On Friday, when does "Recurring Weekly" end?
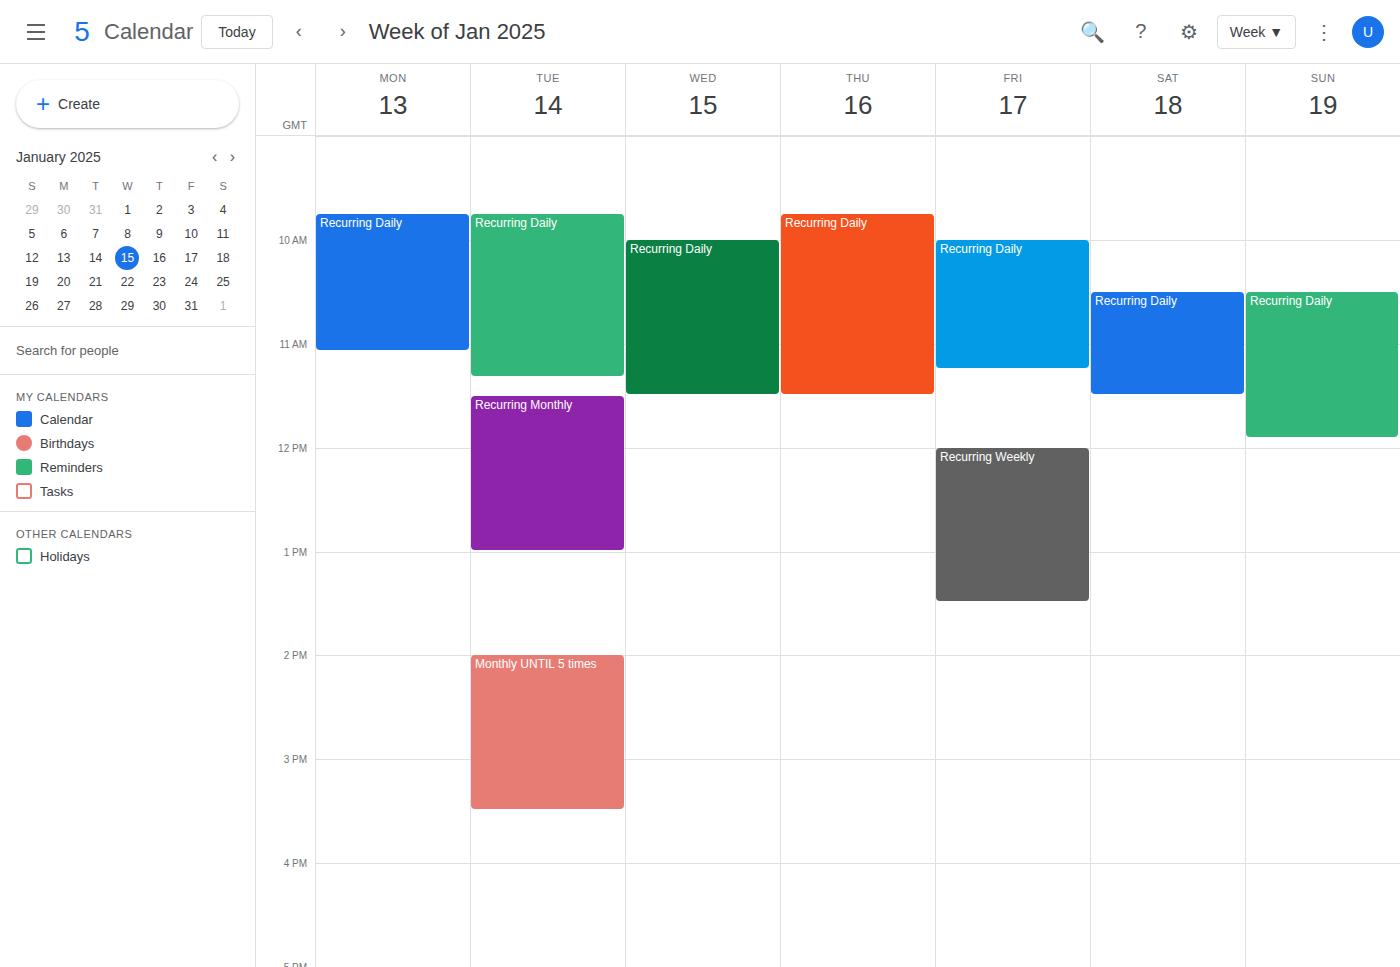
13:30